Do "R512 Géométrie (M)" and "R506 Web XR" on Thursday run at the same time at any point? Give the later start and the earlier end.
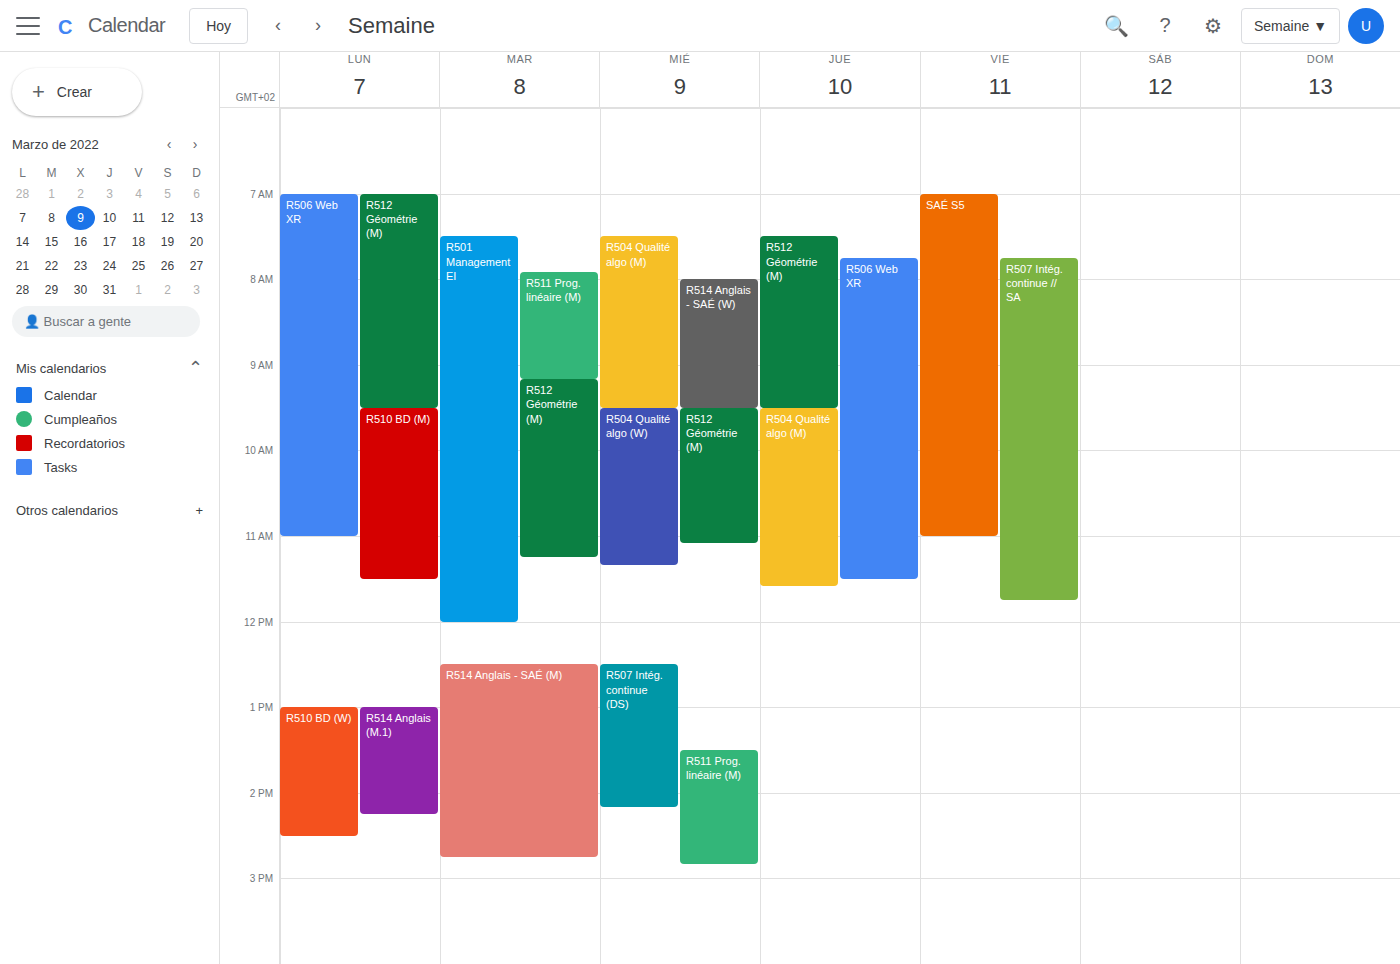
"R506 Web XR" starts at 07:45, before "R512 Géométrie (M)" ends at 09:30 -- they overlap.